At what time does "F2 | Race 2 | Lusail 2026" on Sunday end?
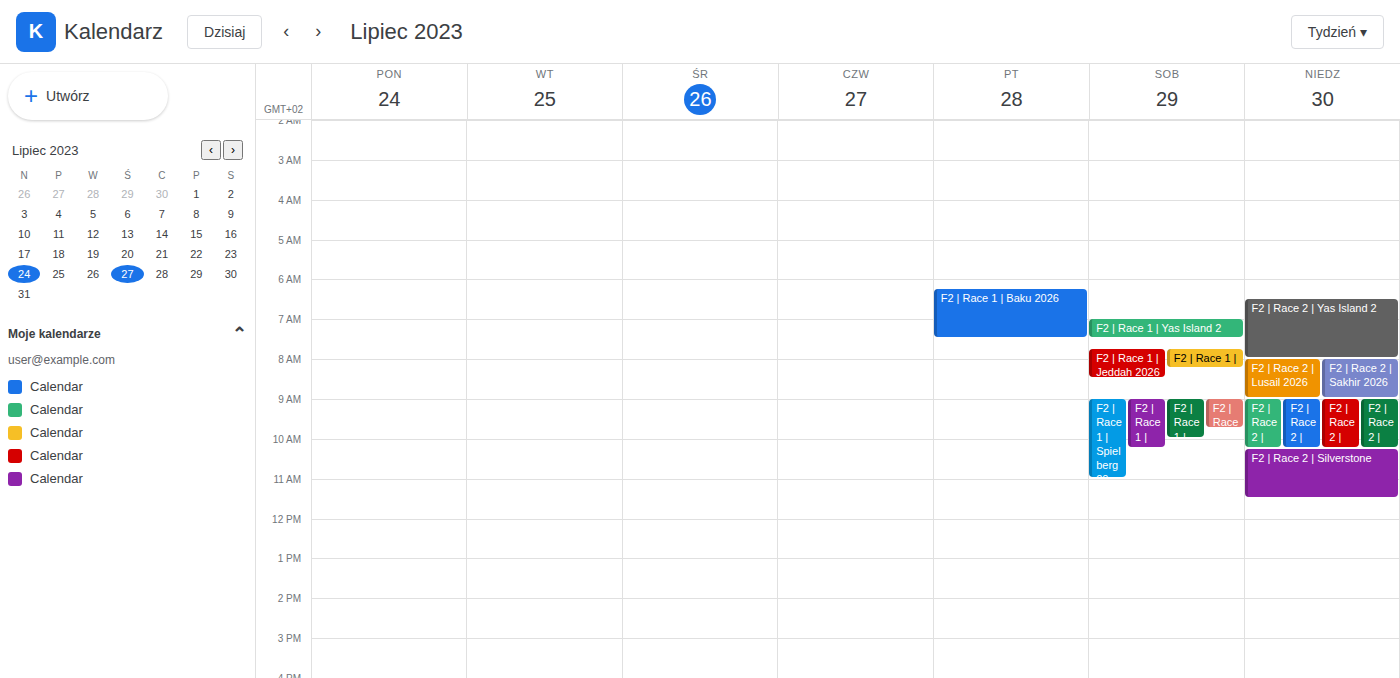
9:00 AM